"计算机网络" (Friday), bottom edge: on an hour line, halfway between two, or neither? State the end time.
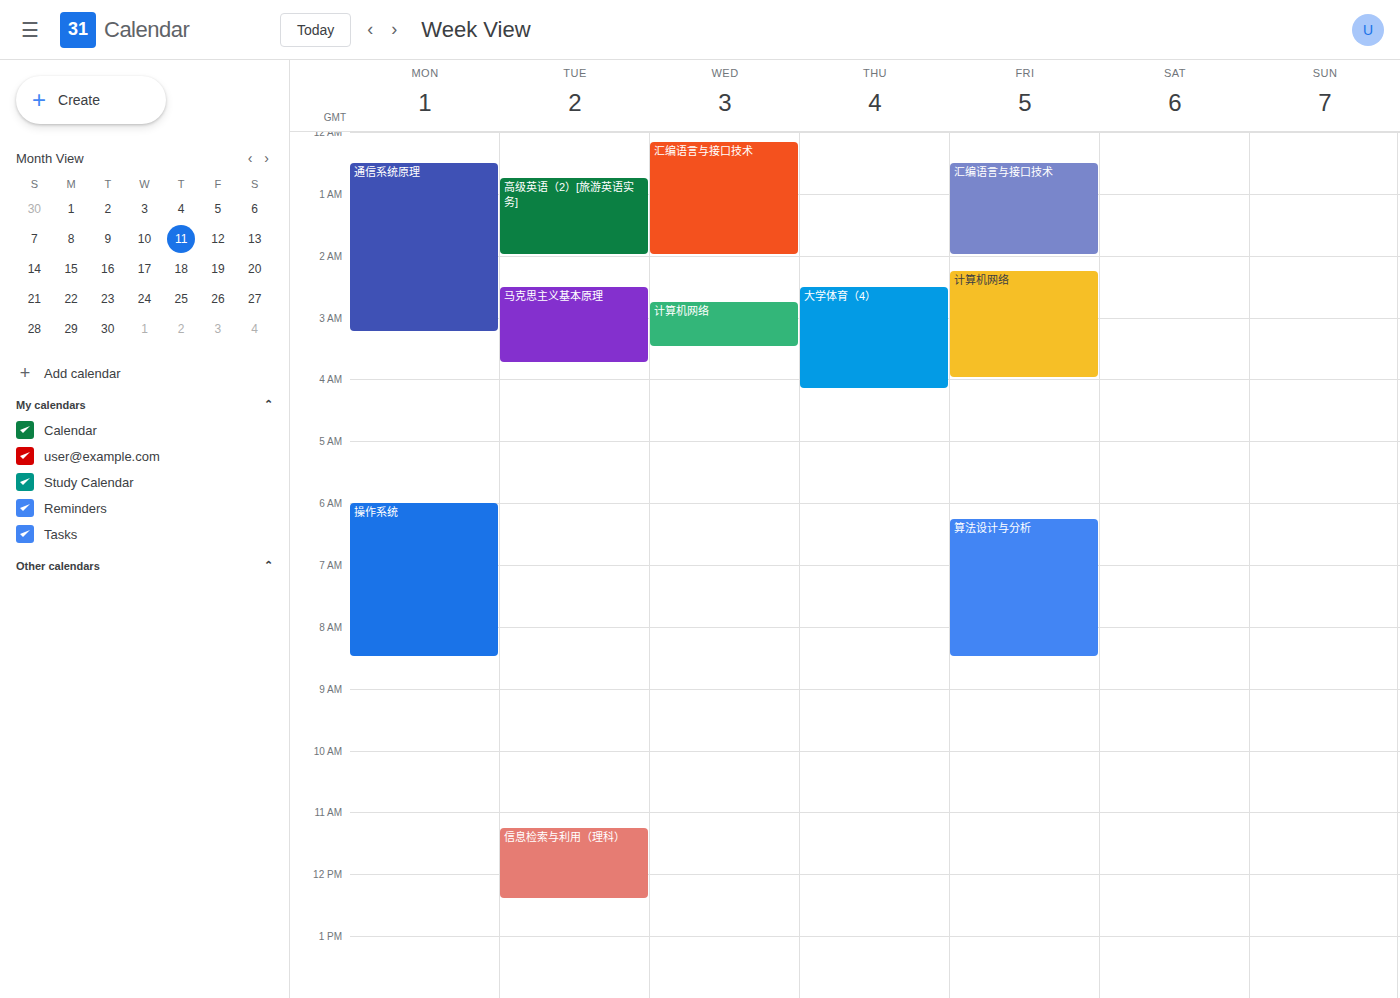
4:00 AM -- exactly on the 4 AM line.